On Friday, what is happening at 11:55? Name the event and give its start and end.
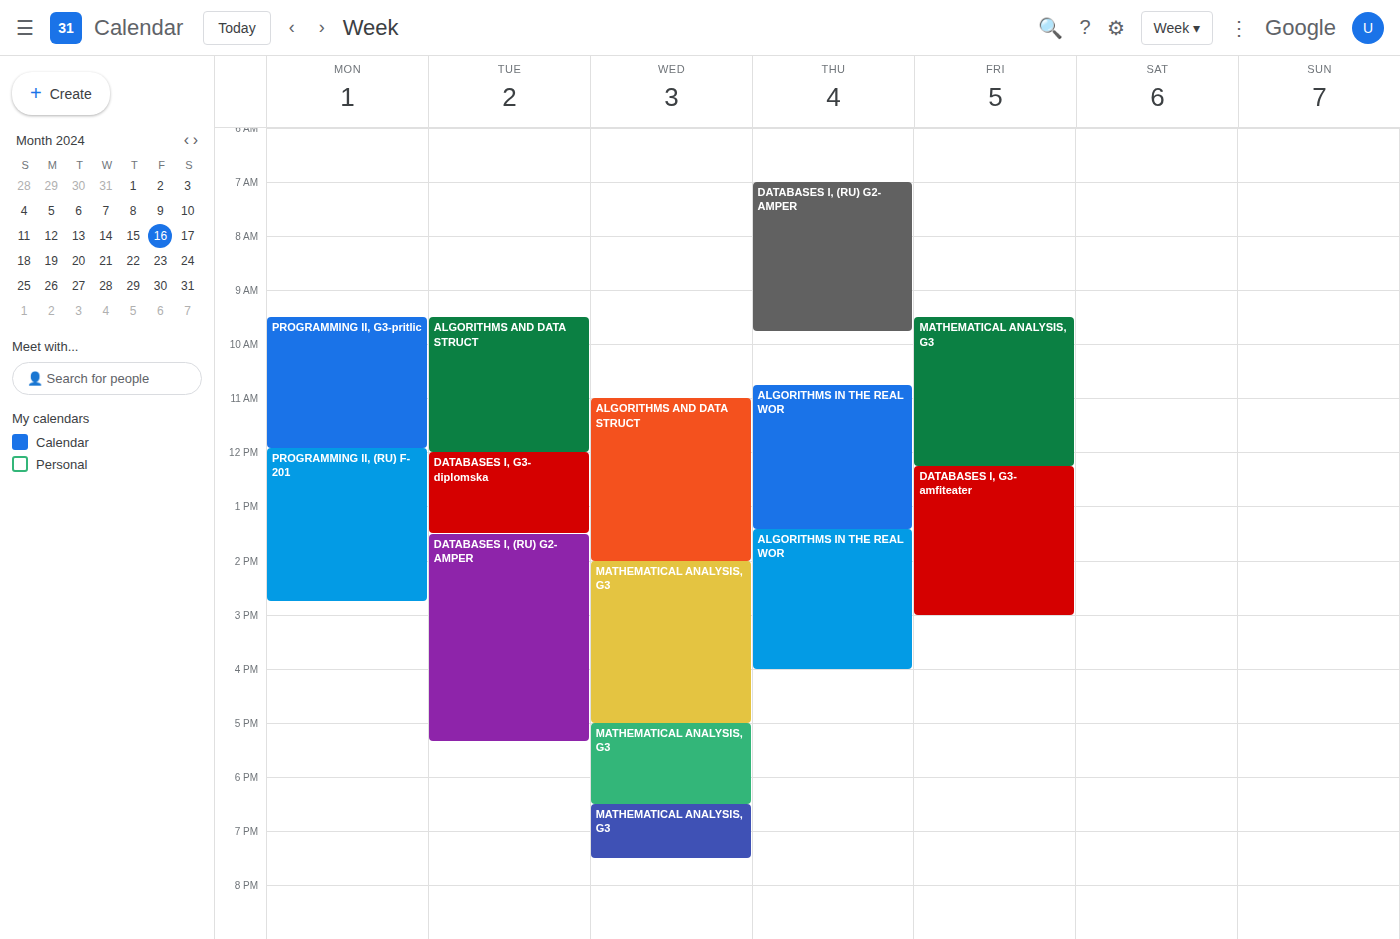
"MATHEMATICAL ANALYSIS, G3", 09:30 to 12:15